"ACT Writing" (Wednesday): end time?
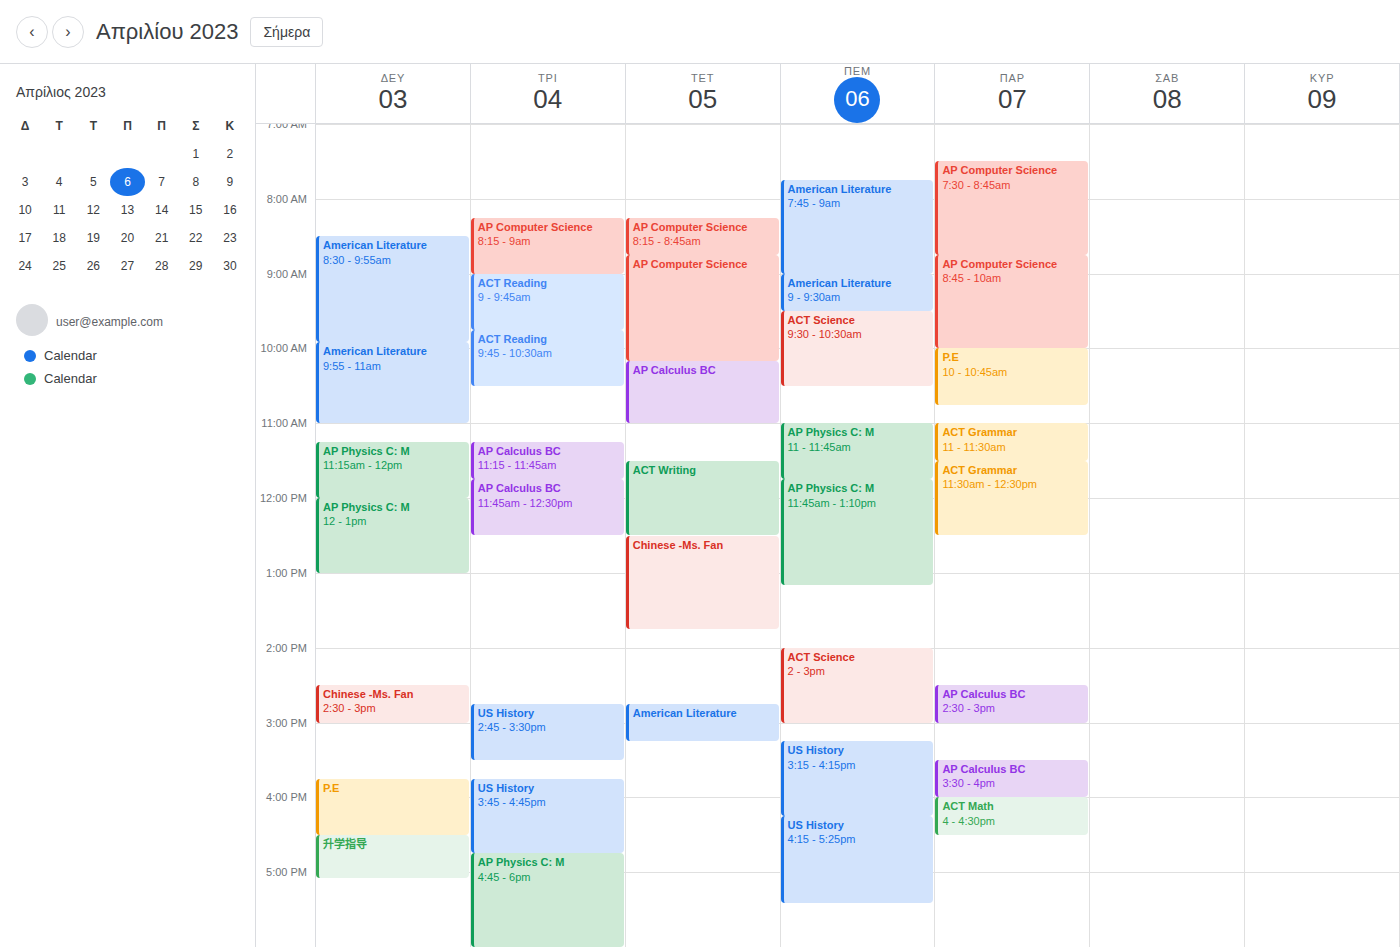
12:30 PM